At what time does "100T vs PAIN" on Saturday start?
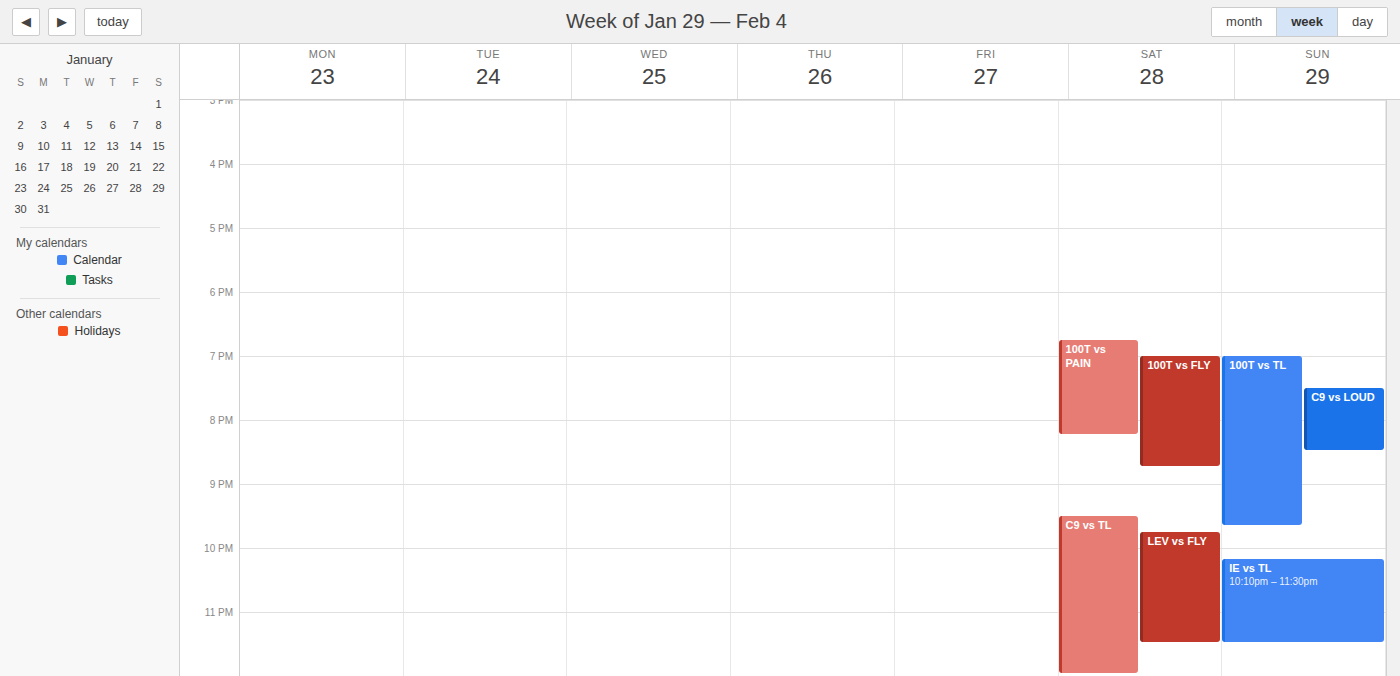
6:45 PM